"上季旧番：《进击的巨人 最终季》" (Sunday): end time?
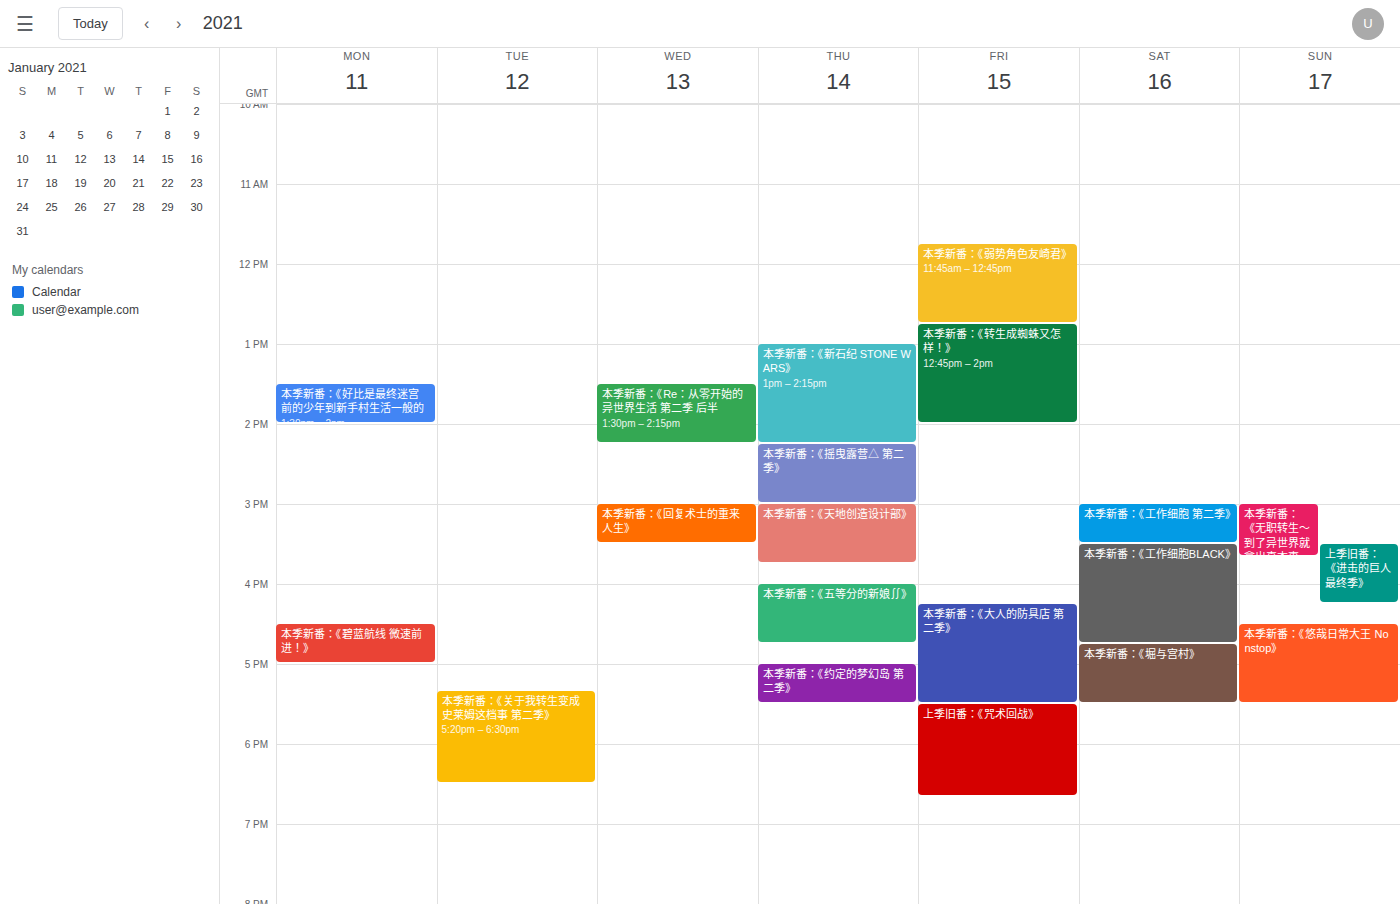
4:15 PM